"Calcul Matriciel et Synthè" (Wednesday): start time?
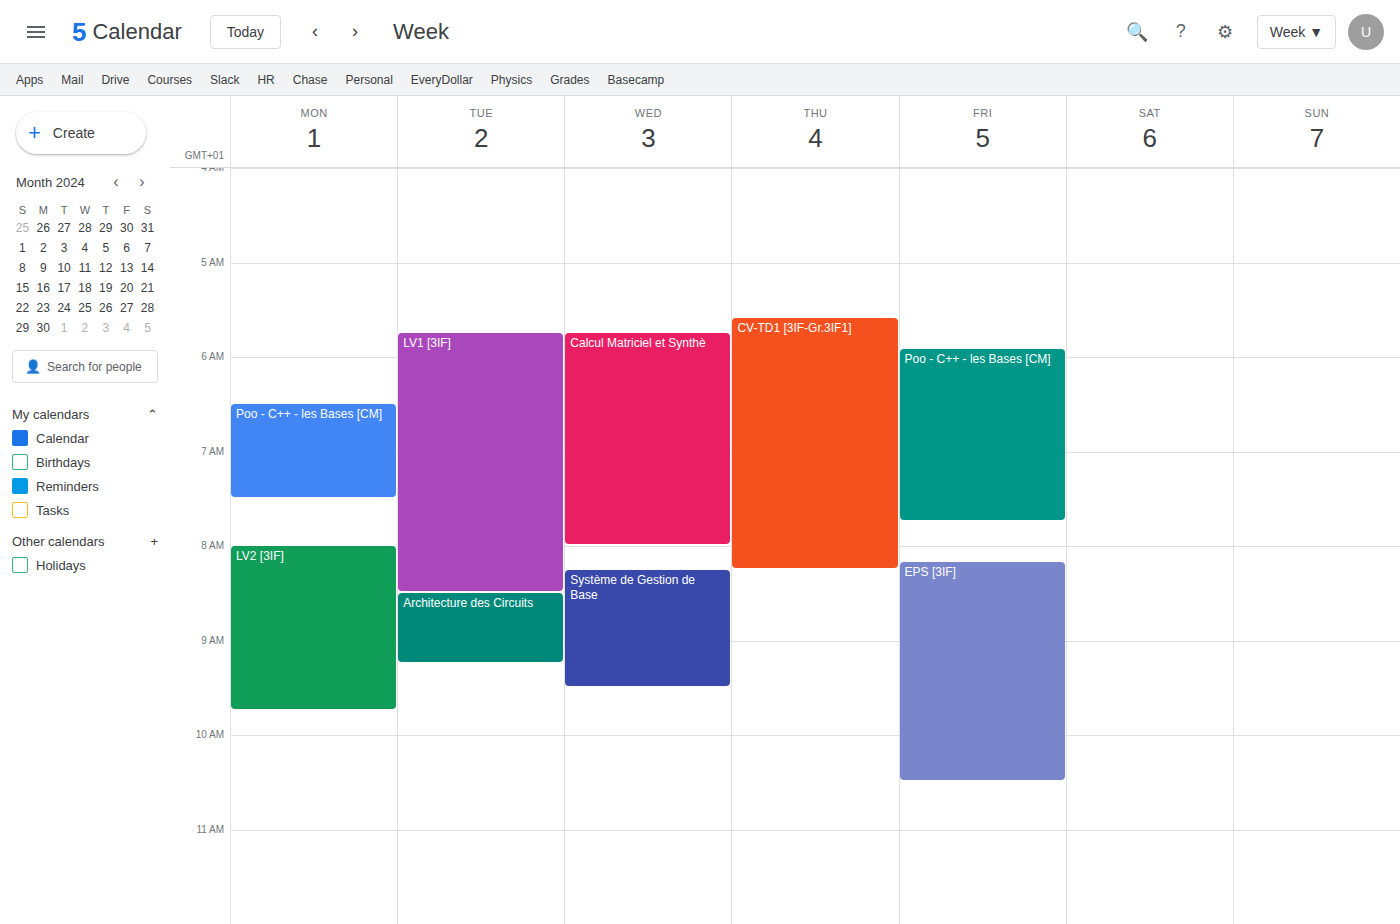
5:45 AM